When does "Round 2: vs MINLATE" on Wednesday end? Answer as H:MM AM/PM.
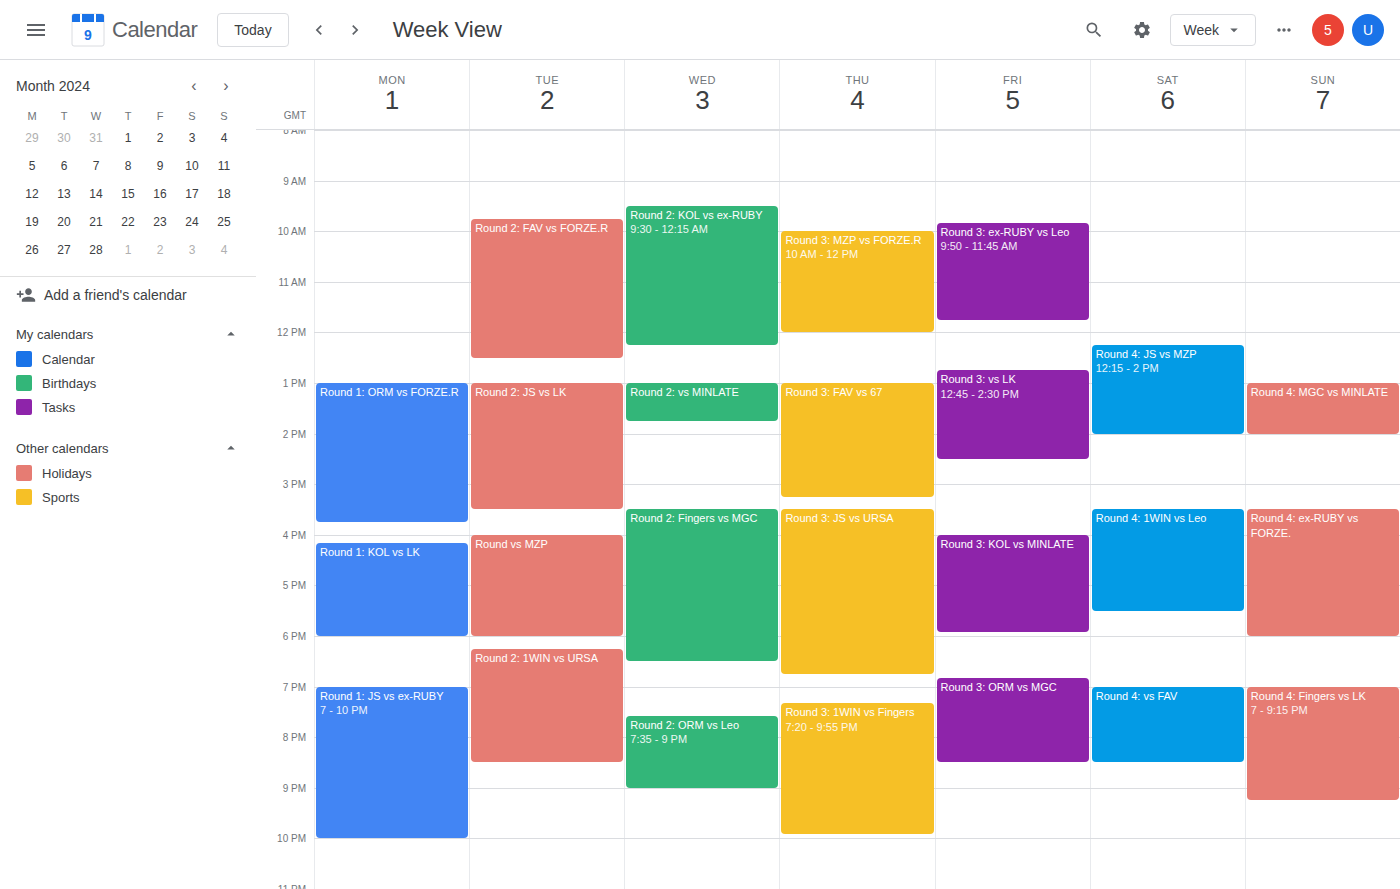
1:45 PM